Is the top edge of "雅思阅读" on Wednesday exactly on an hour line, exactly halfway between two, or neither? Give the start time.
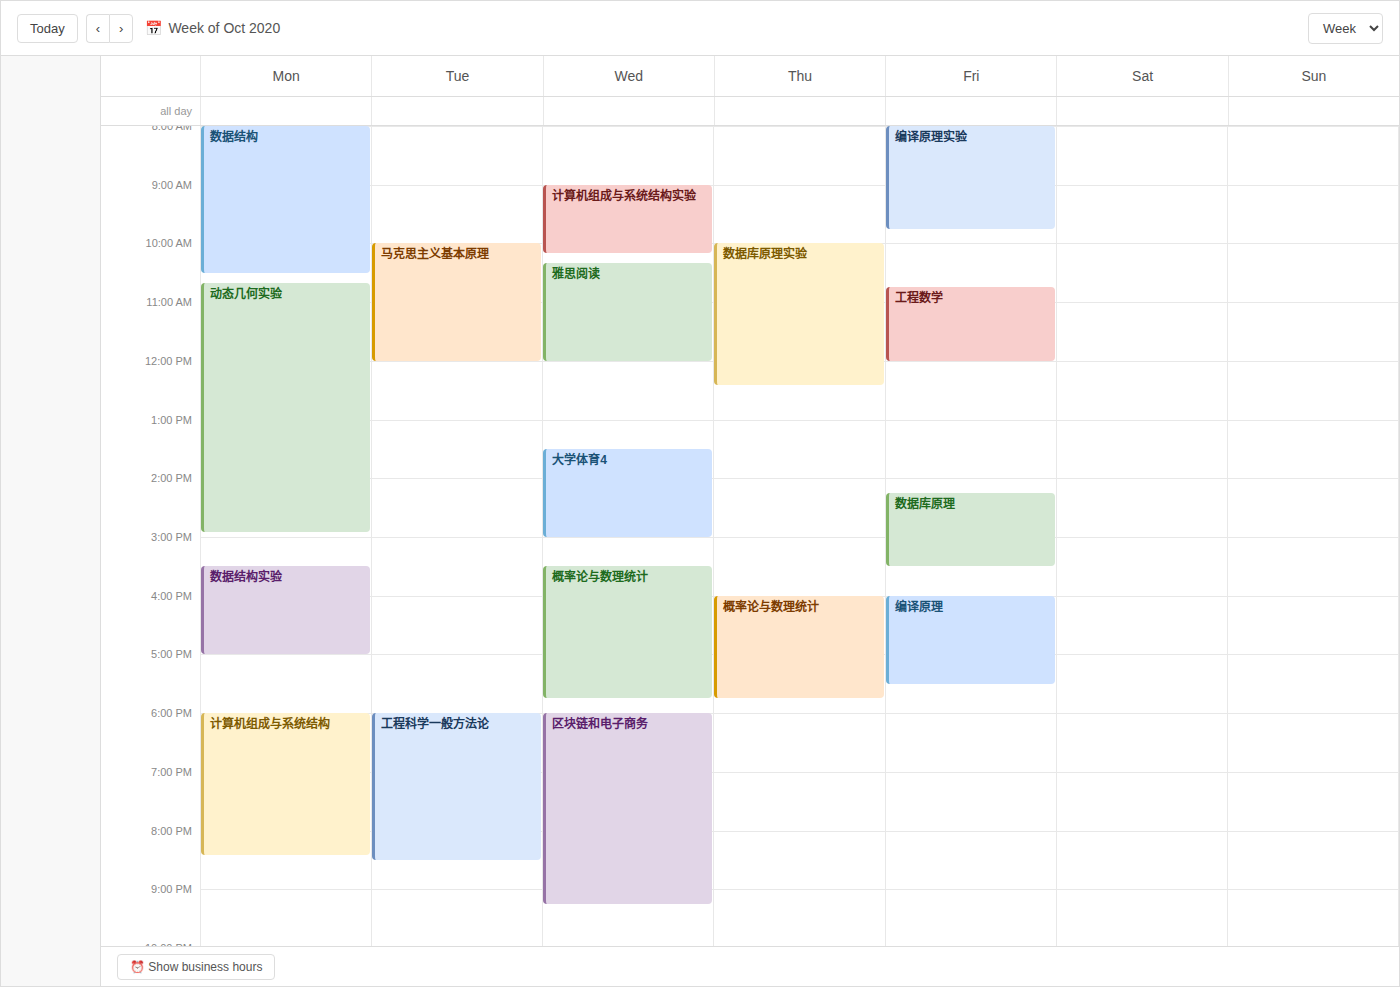
10:20 AM -- neither: 20 minutes below the 10 AM line and 40 minutes above the 11 AM line.